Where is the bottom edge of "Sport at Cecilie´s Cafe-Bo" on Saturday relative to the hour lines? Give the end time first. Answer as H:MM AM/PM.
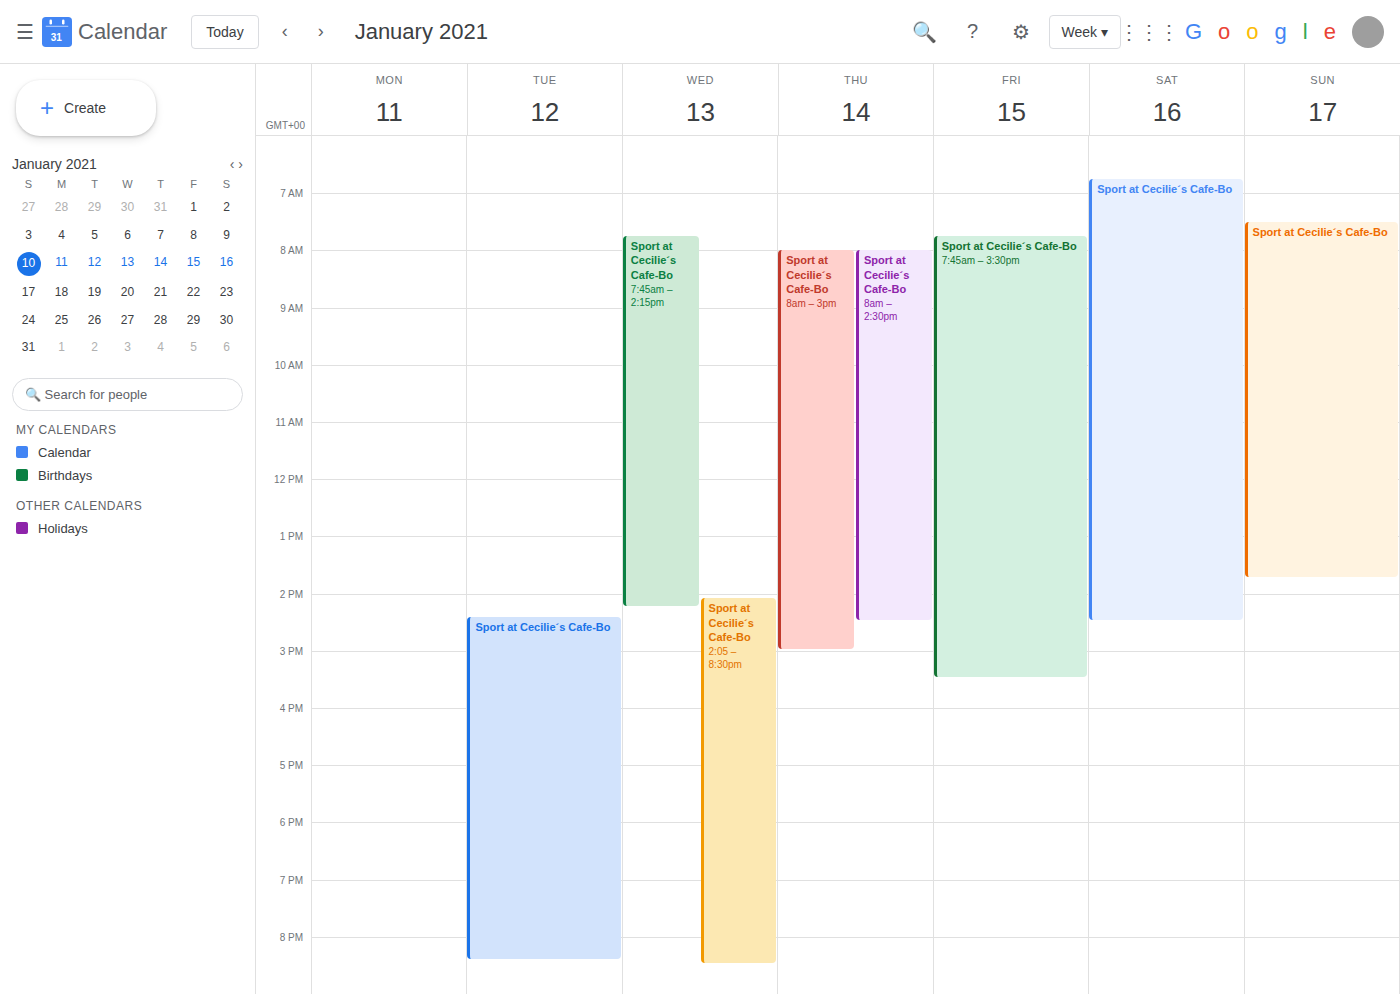
2:30 PM -- halfway between the 2 PM and 3 PM lines.